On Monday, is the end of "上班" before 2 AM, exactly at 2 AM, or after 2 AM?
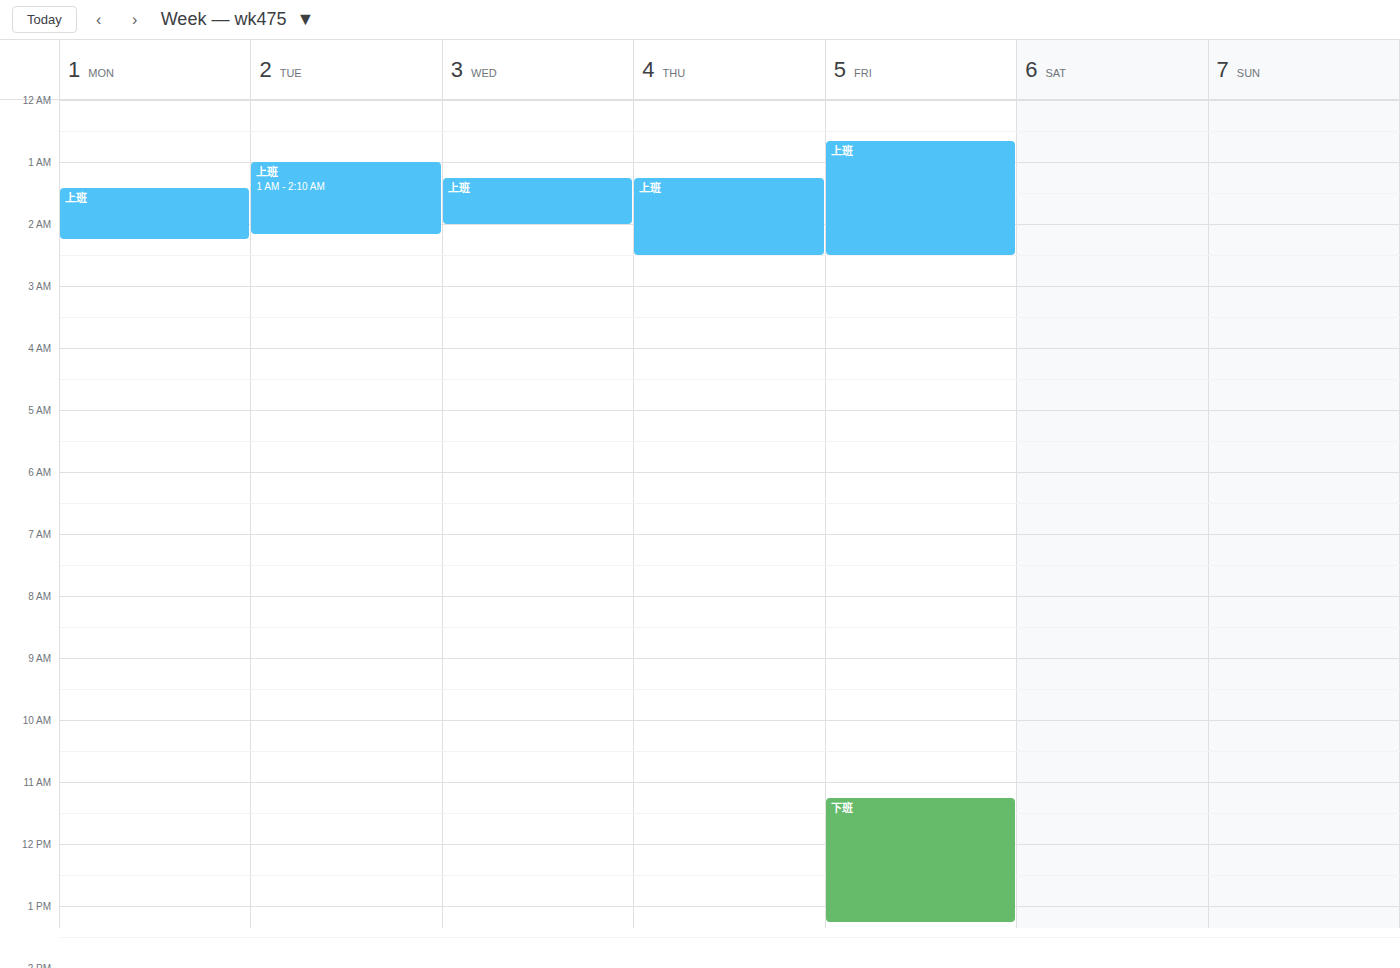
2:15 AM -- after 2 AM, 15 minutes below the 2 AM line.